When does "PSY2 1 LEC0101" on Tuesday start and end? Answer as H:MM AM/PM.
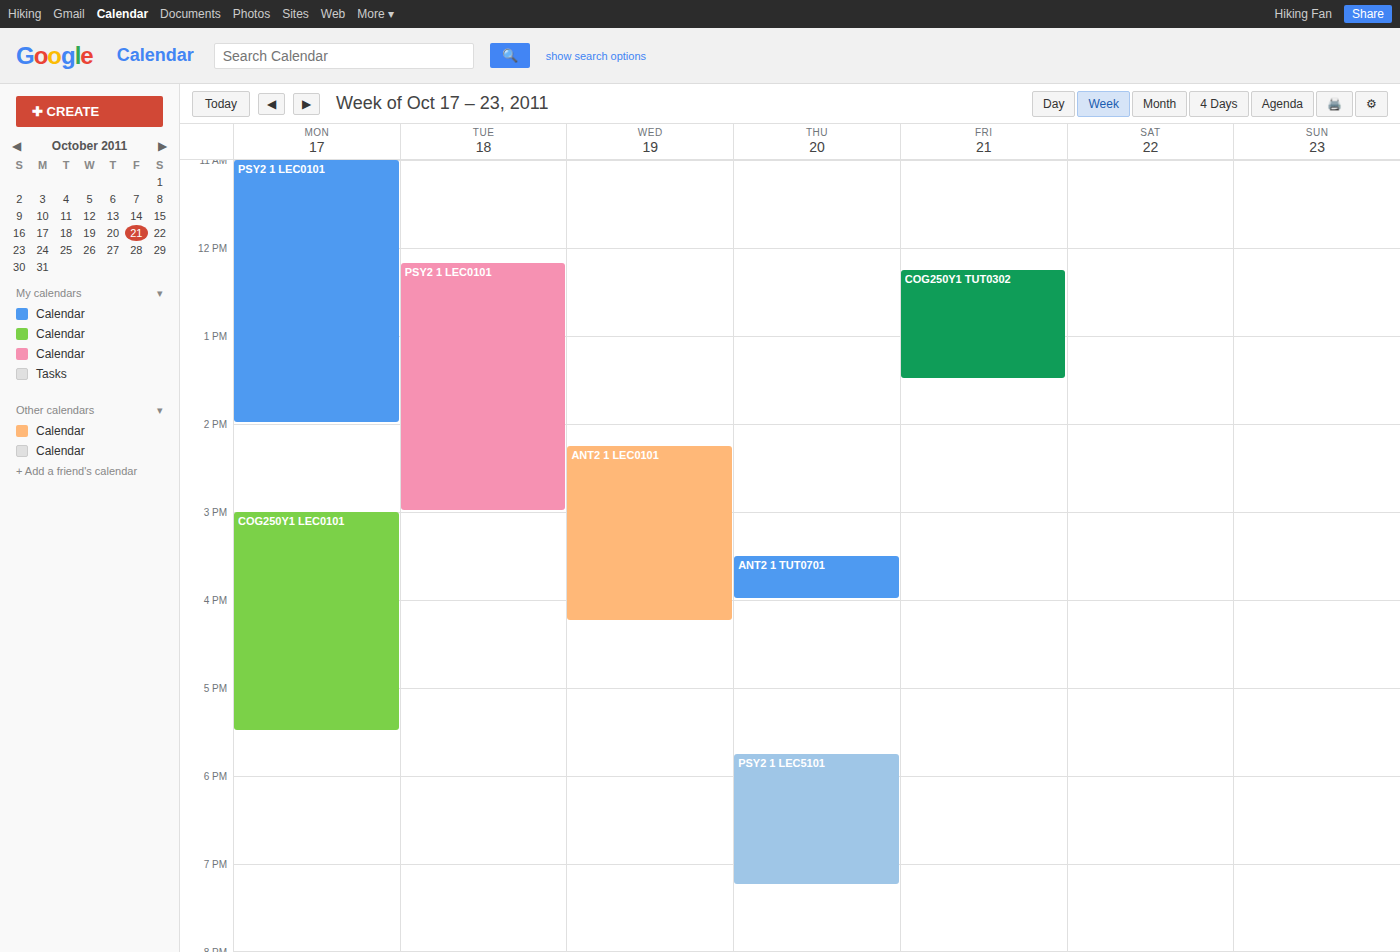
12:10 PM to 3:00 PM